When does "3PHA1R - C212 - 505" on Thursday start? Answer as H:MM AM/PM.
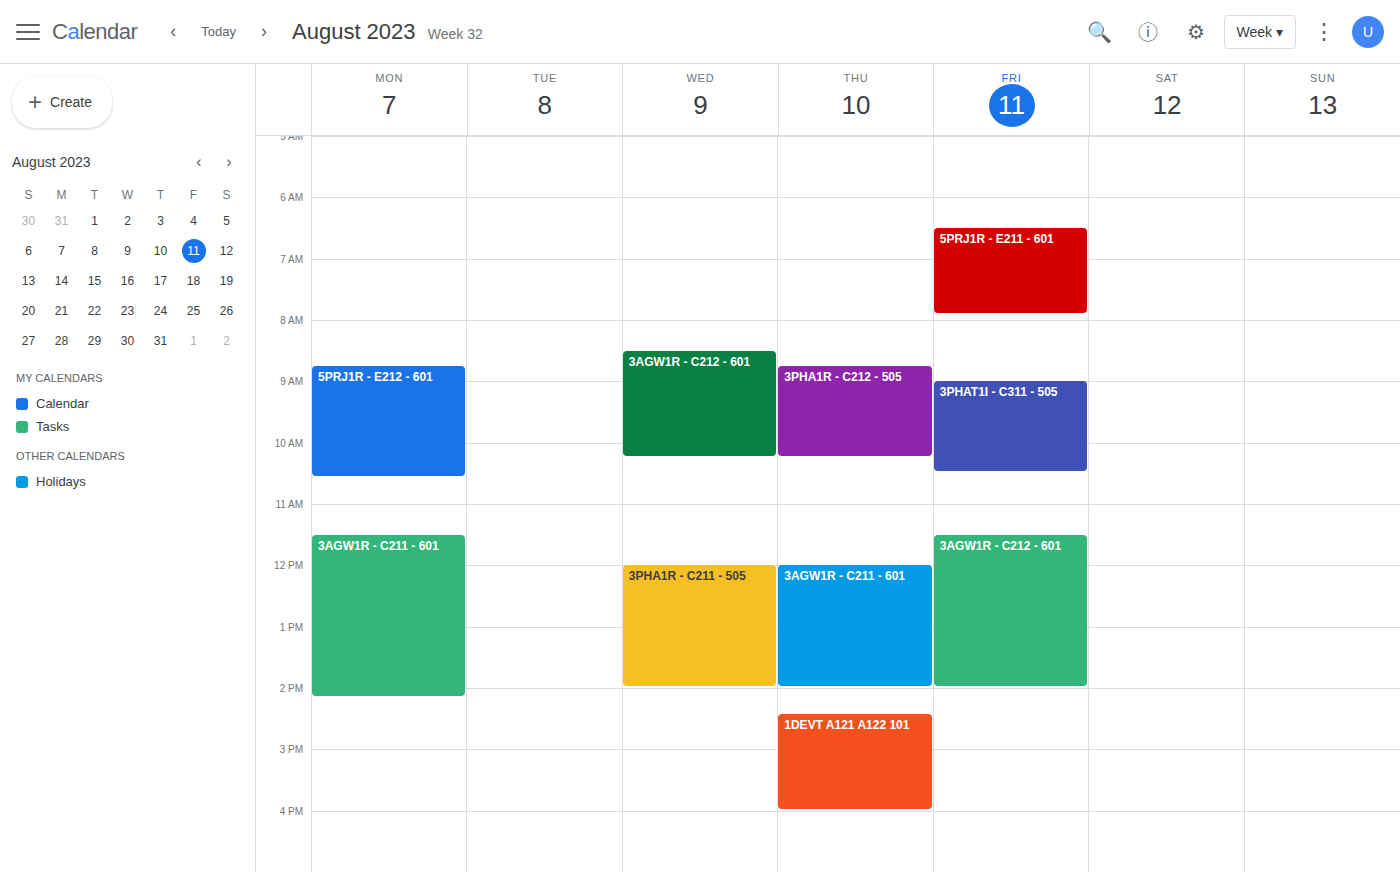
8:45 AM